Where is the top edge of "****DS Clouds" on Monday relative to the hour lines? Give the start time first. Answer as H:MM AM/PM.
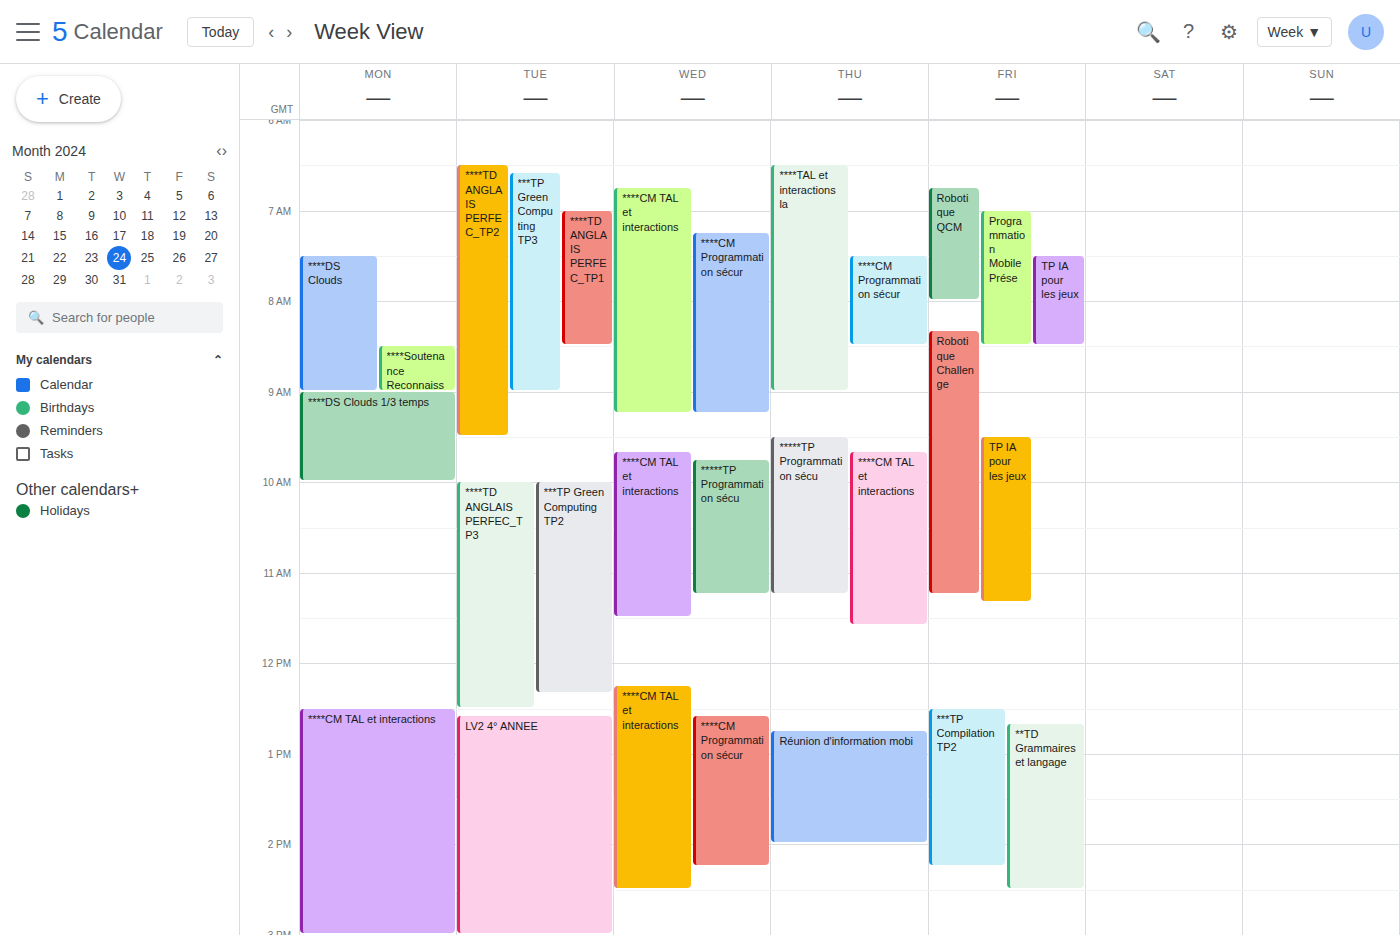
7:30 AM -- halfway between the 7 AM and 8 AM lines.